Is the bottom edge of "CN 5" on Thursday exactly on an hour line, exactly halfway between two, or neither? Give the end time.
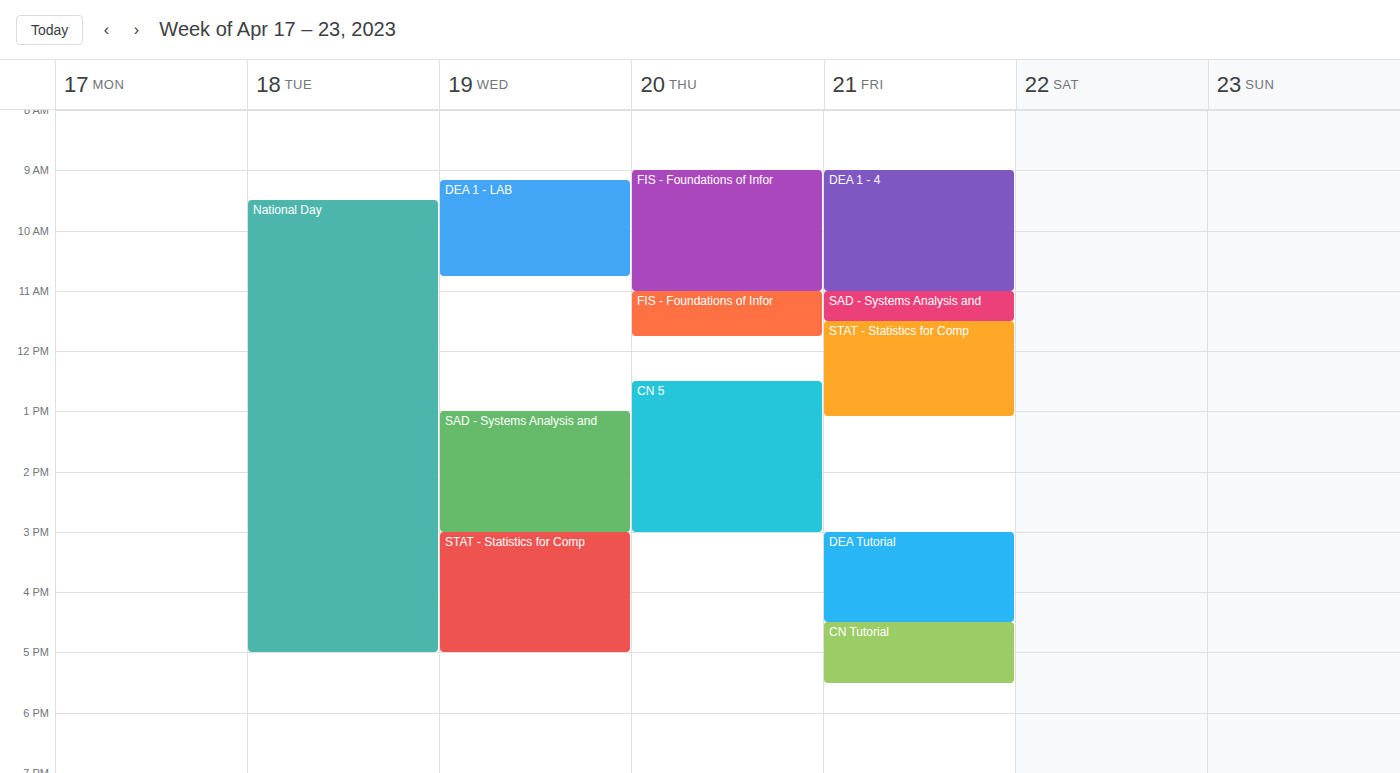
3:00 PM -- exactly on the 3 PM line.